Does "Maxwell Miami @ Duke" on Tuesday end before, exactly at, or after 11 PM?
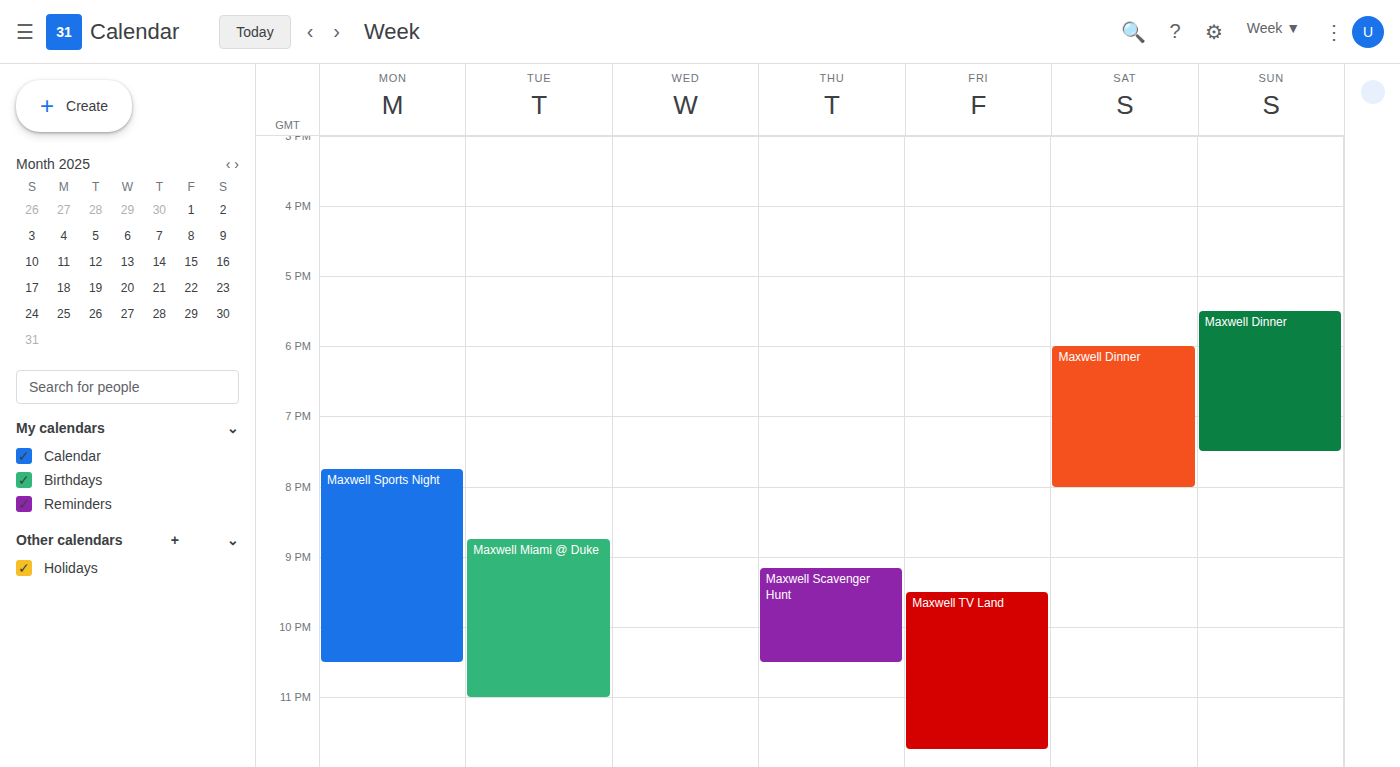
11:00 PM -- exactly at 11 PM, on the 11 PM line.